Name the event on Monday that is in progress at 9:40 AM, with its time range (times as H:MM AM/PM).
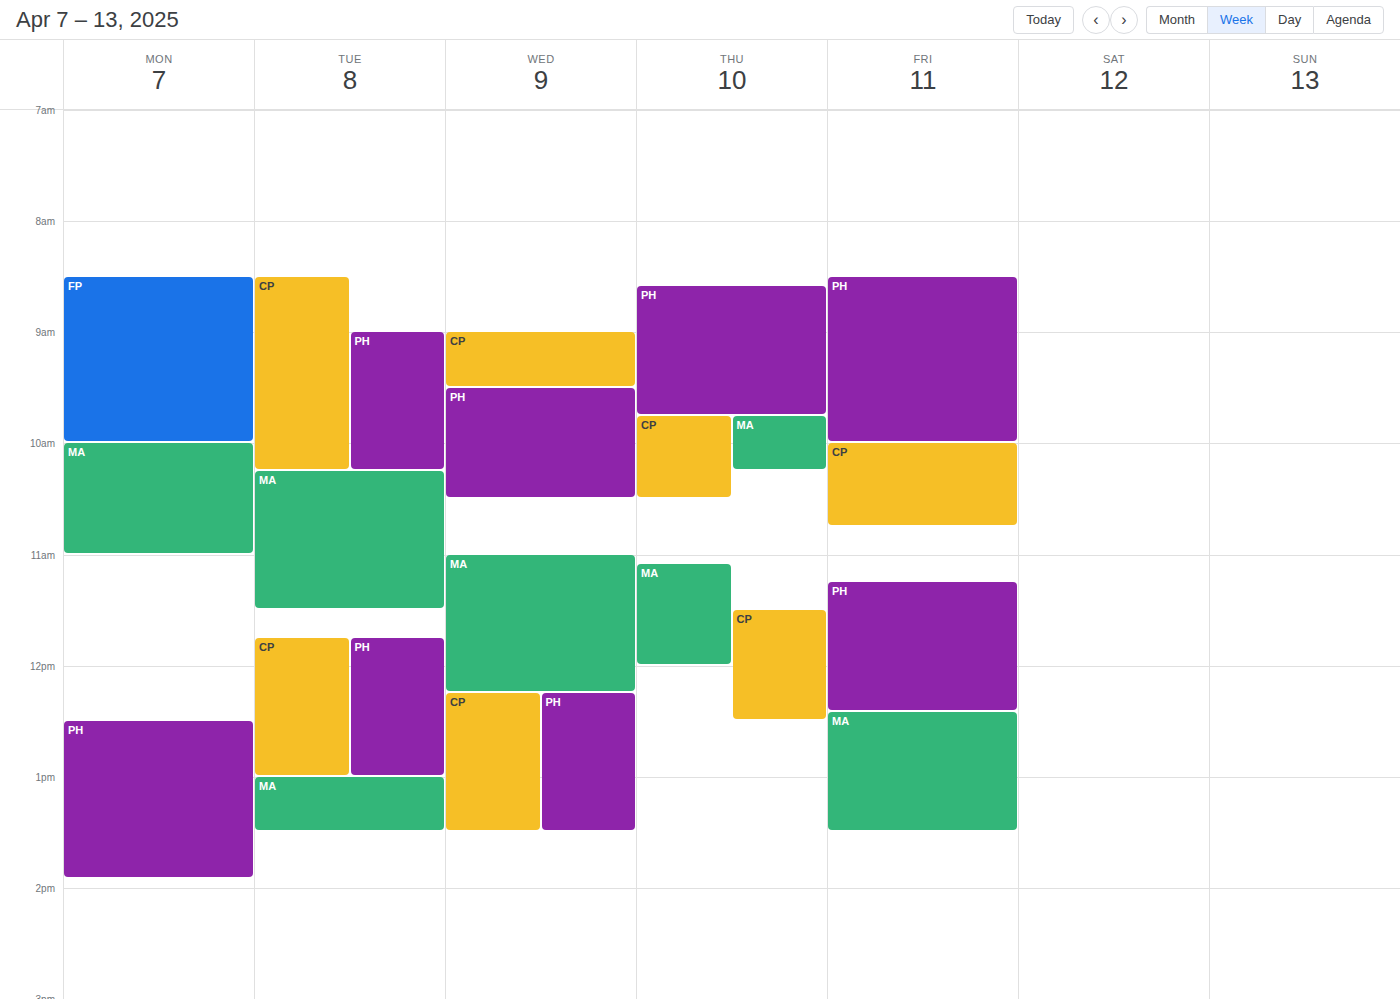
"FP", 8:30 AM to 10:00 AM